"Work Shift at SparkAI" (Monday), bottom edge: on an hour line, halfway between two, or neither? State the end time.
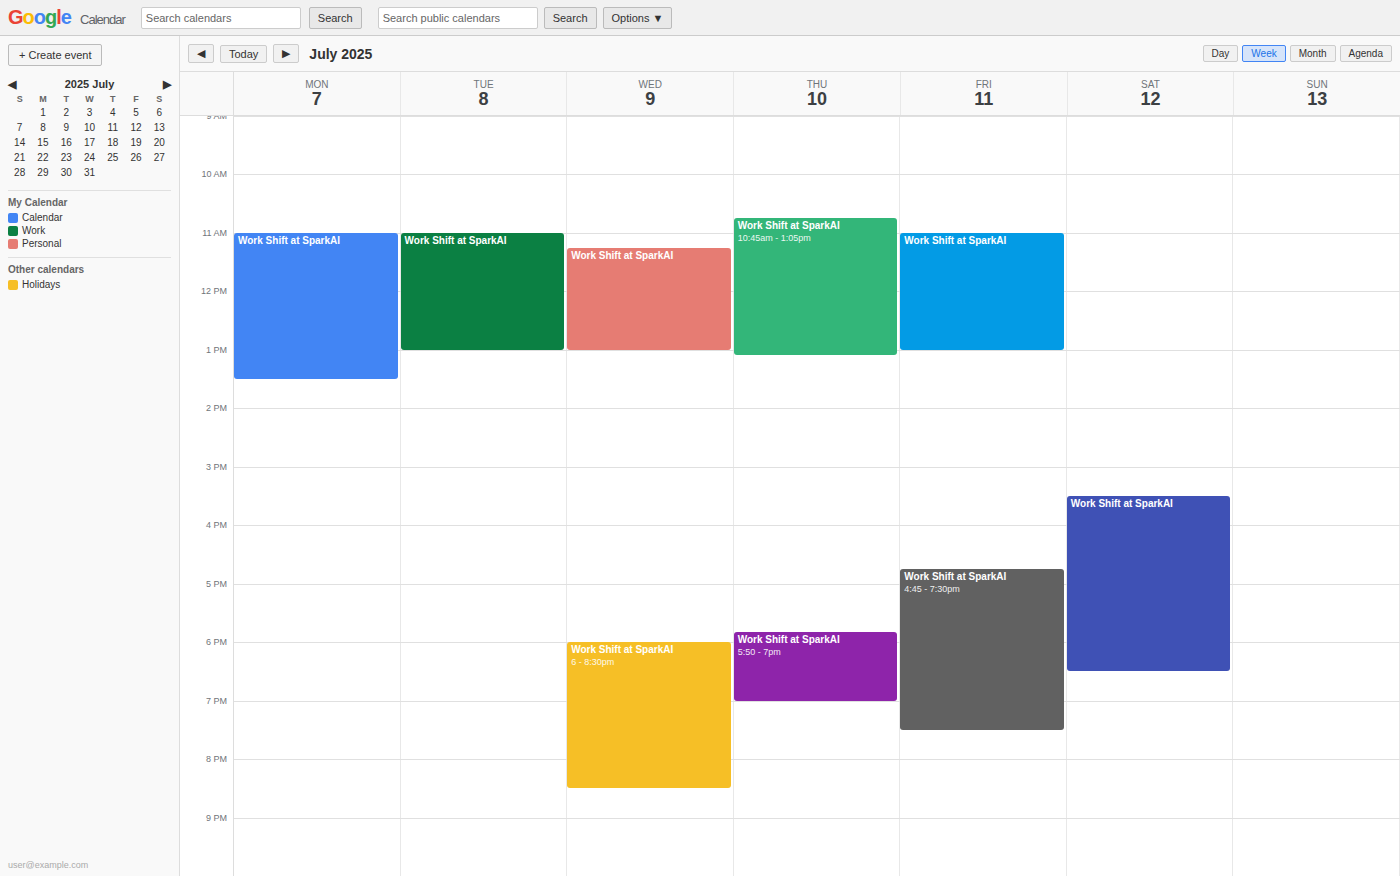
13:30 -- halfway between the 13:00 and 14:00 lines.